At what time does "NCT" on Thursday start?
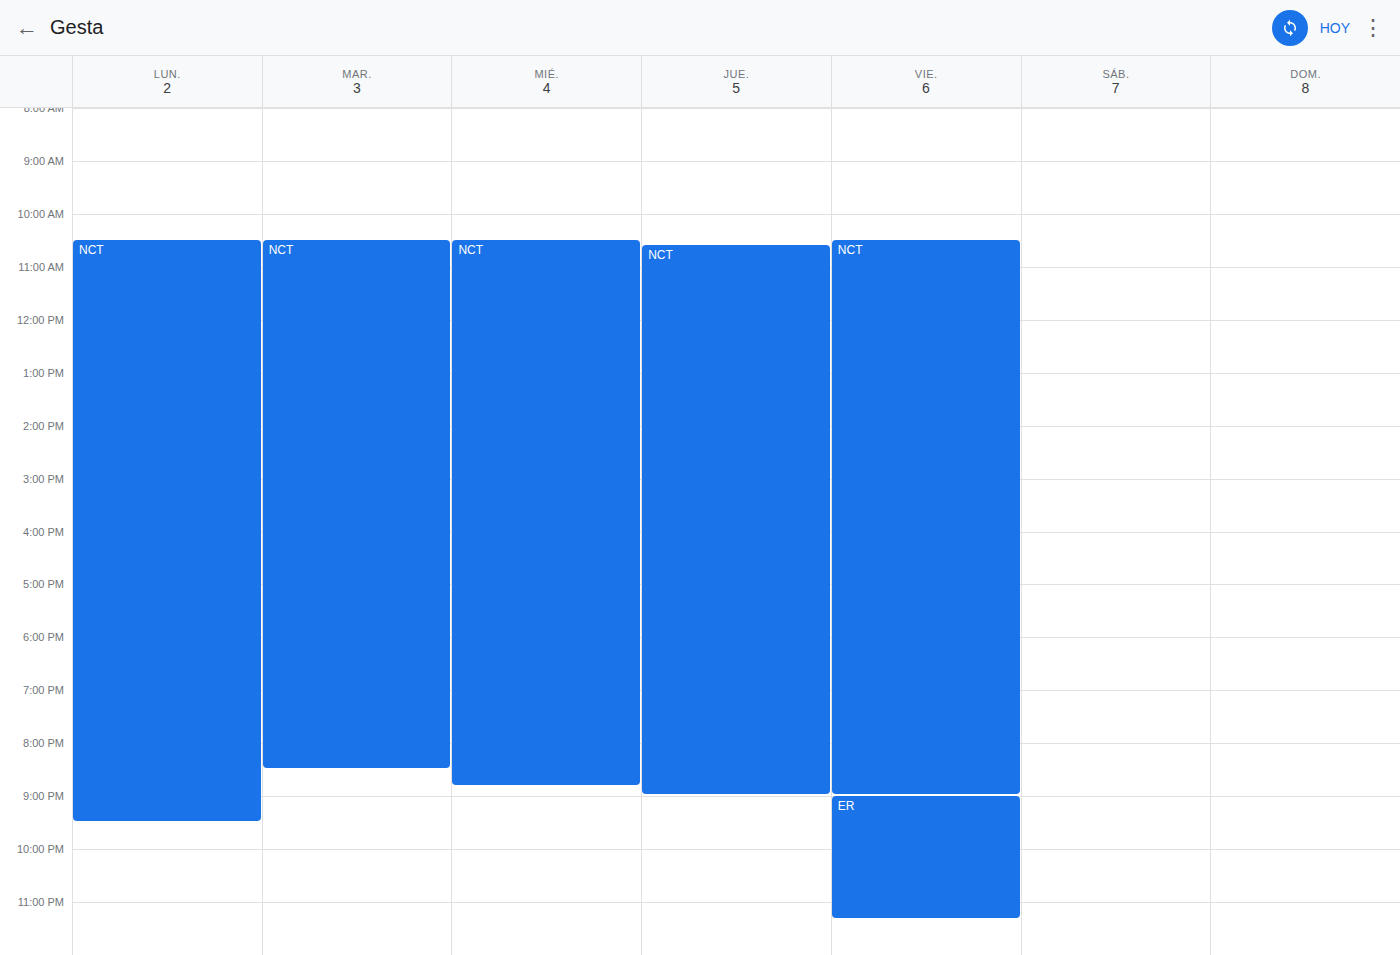
10:35 AM